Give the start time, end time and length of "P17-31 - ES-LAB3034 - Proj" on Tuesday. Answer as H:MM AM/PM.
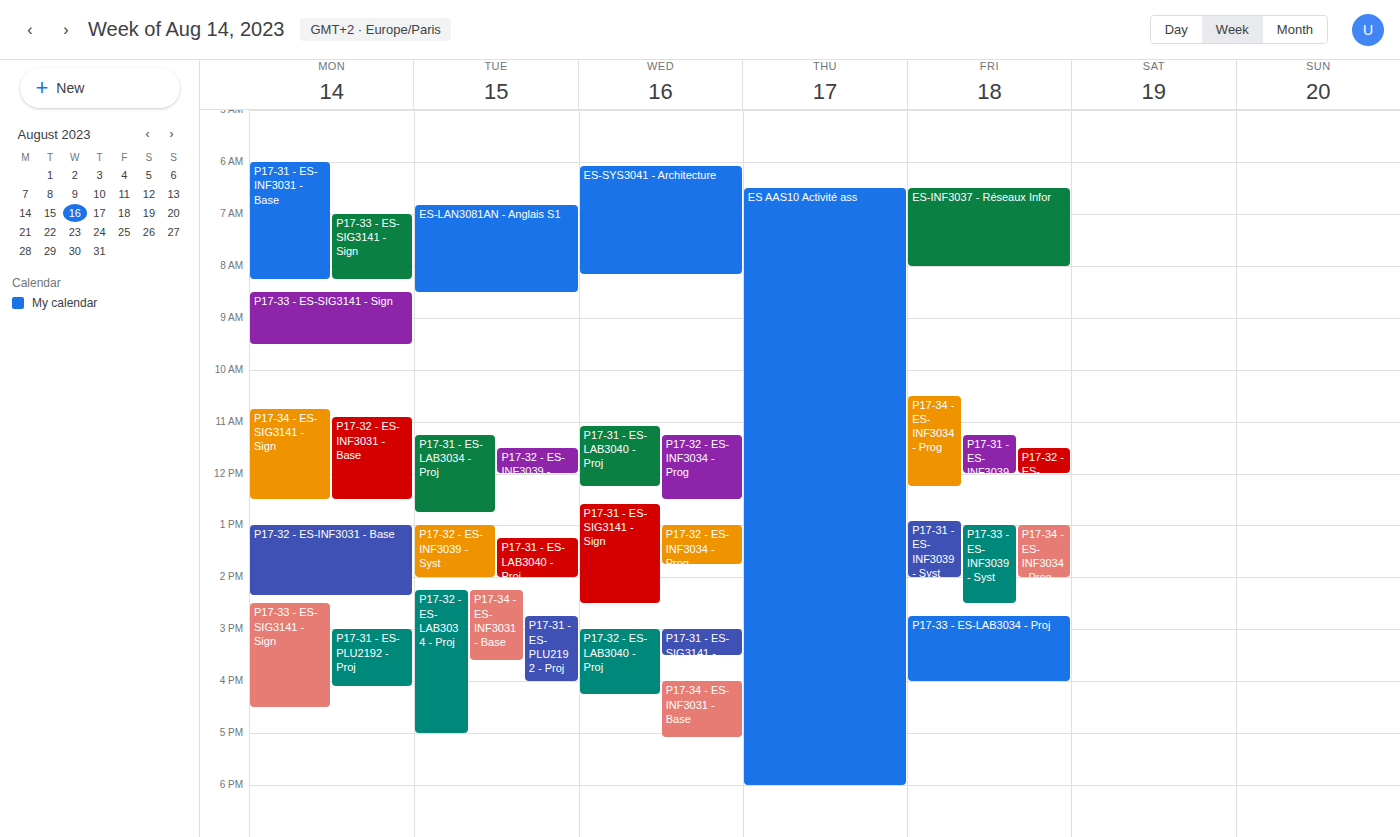
11:15 AM to 12:45 PM, 1 hour 30 minutes